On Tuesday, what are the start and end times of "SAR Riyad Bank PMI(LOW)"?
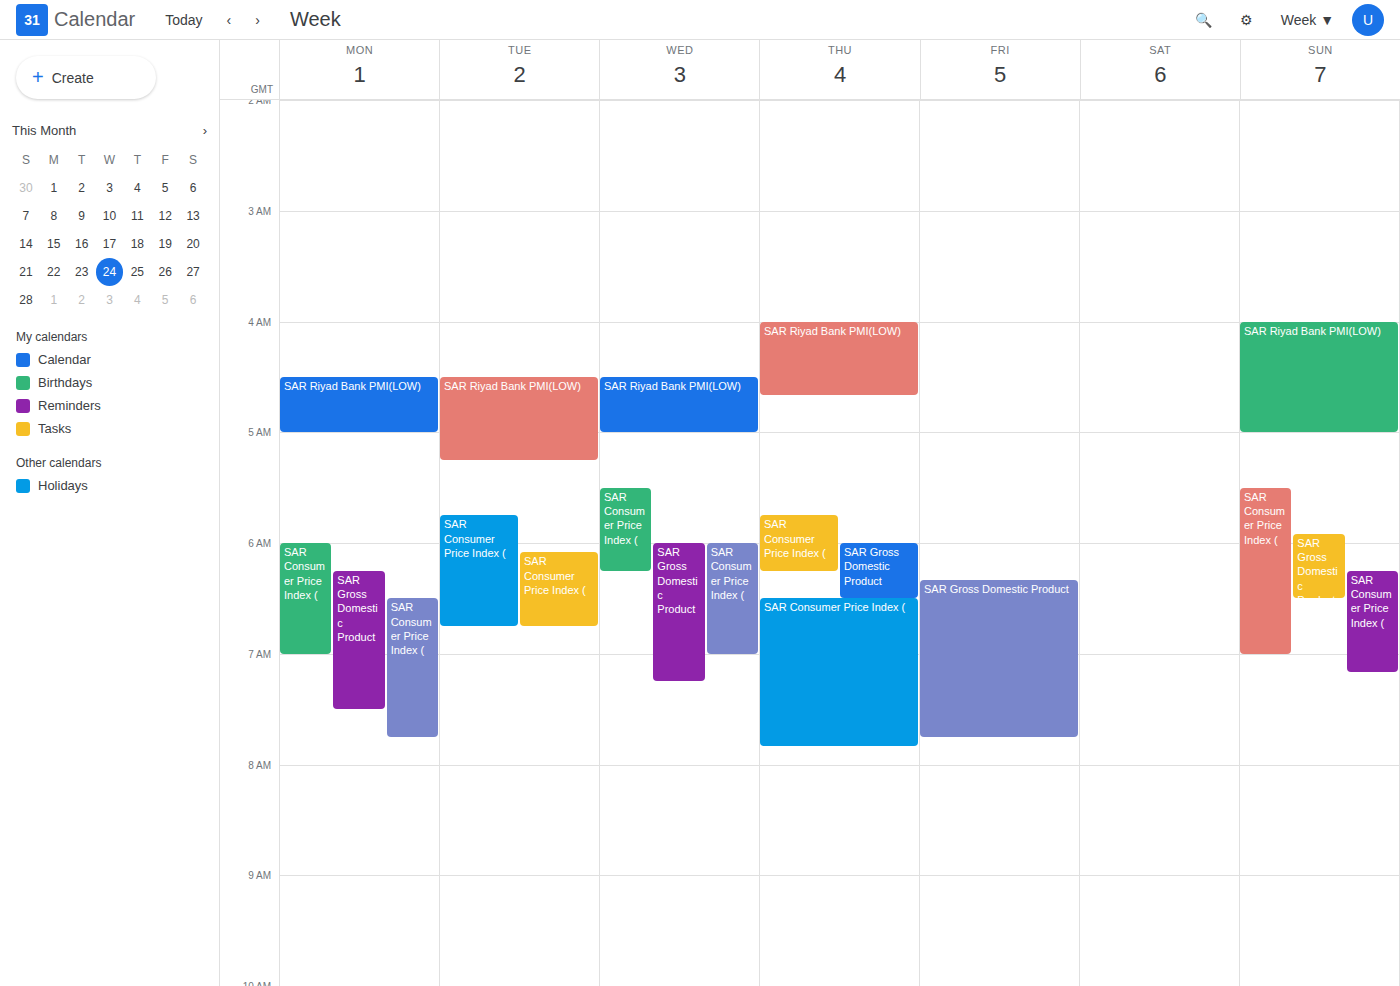
4:30 AM to 5:15 AM